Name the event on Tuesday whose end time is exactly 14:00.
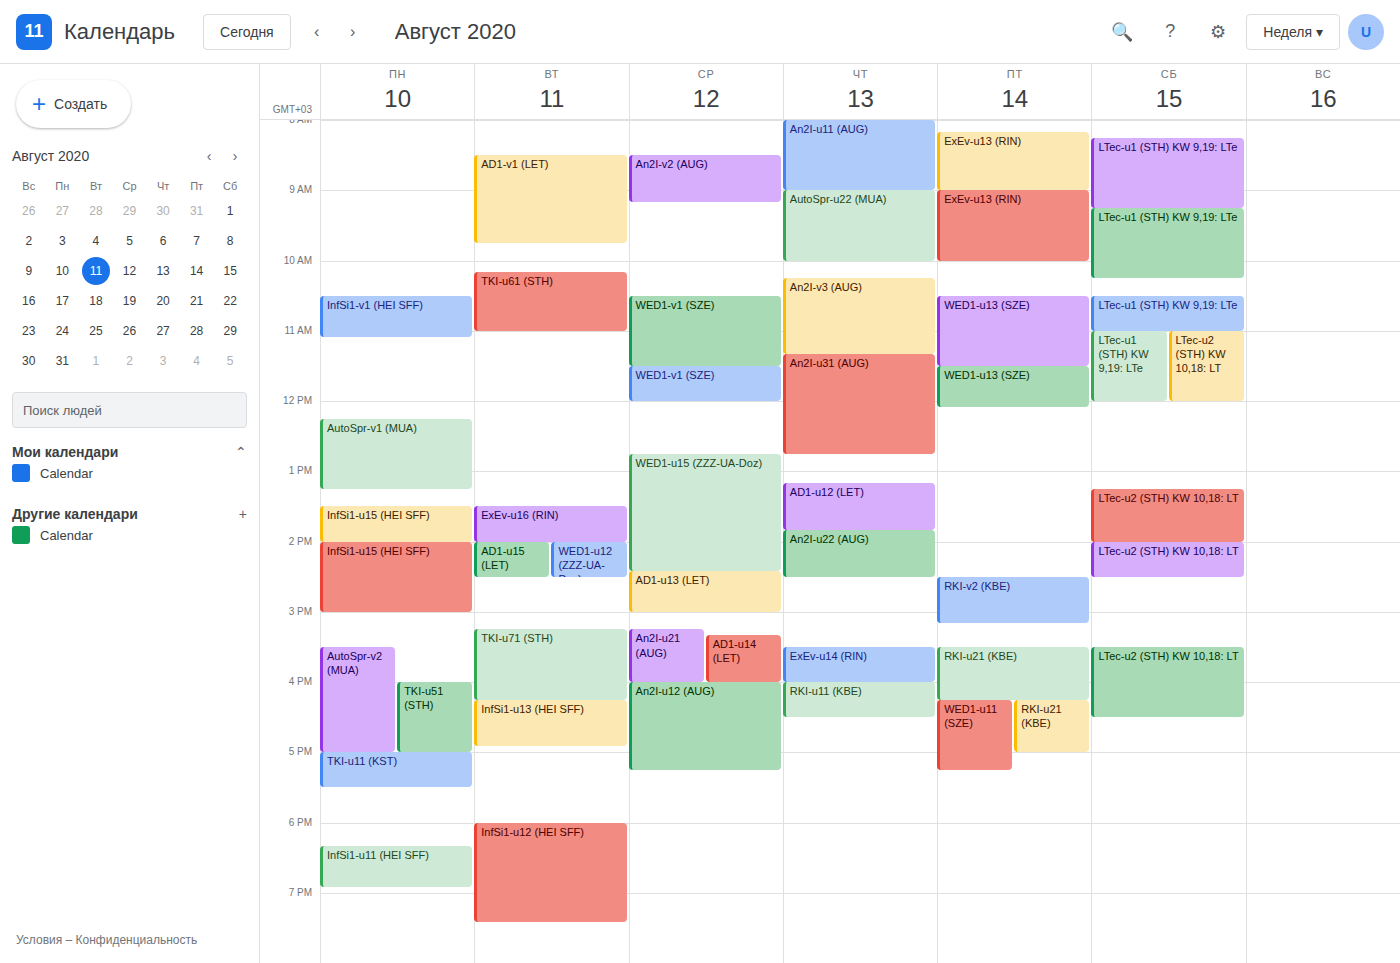
"ExEv-u16 (RIN)"